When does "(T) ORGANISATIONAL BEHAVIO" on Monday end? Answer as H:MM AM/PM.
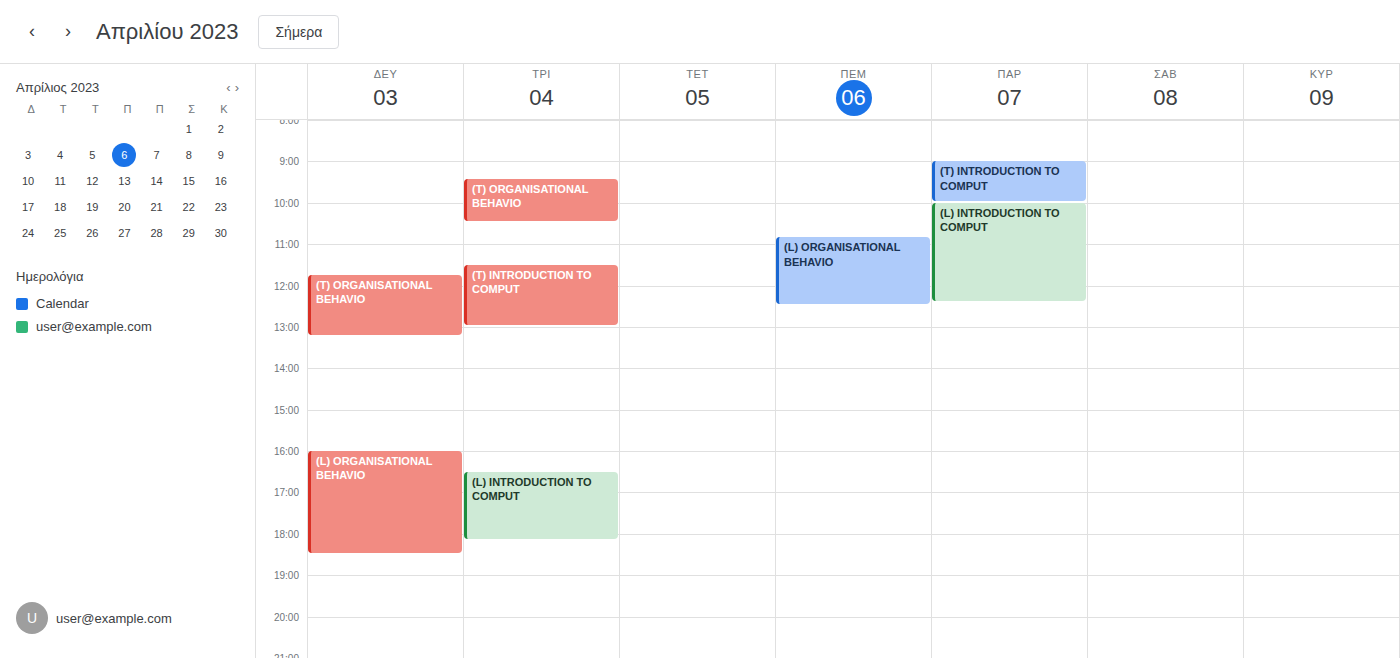
1:15 PM